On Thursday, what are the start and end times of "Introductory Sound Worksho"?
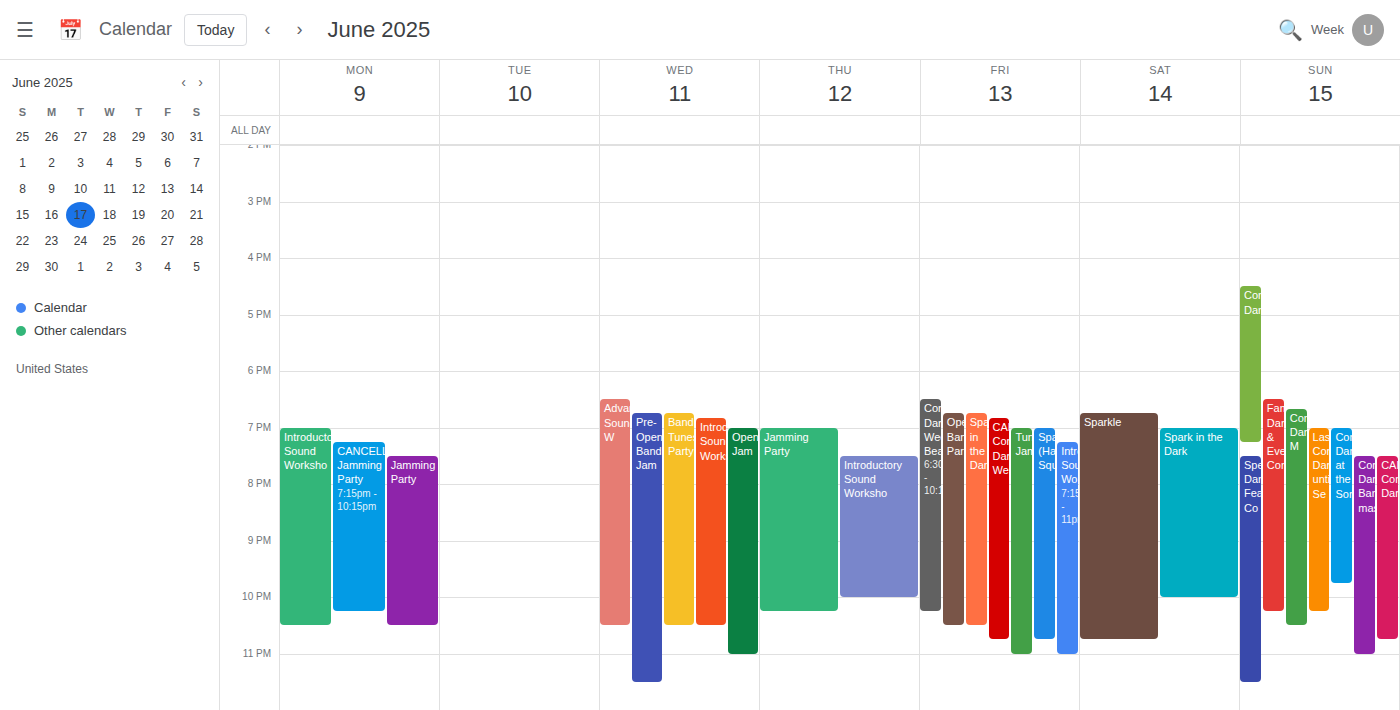
7:30 PM to 10:00 PM